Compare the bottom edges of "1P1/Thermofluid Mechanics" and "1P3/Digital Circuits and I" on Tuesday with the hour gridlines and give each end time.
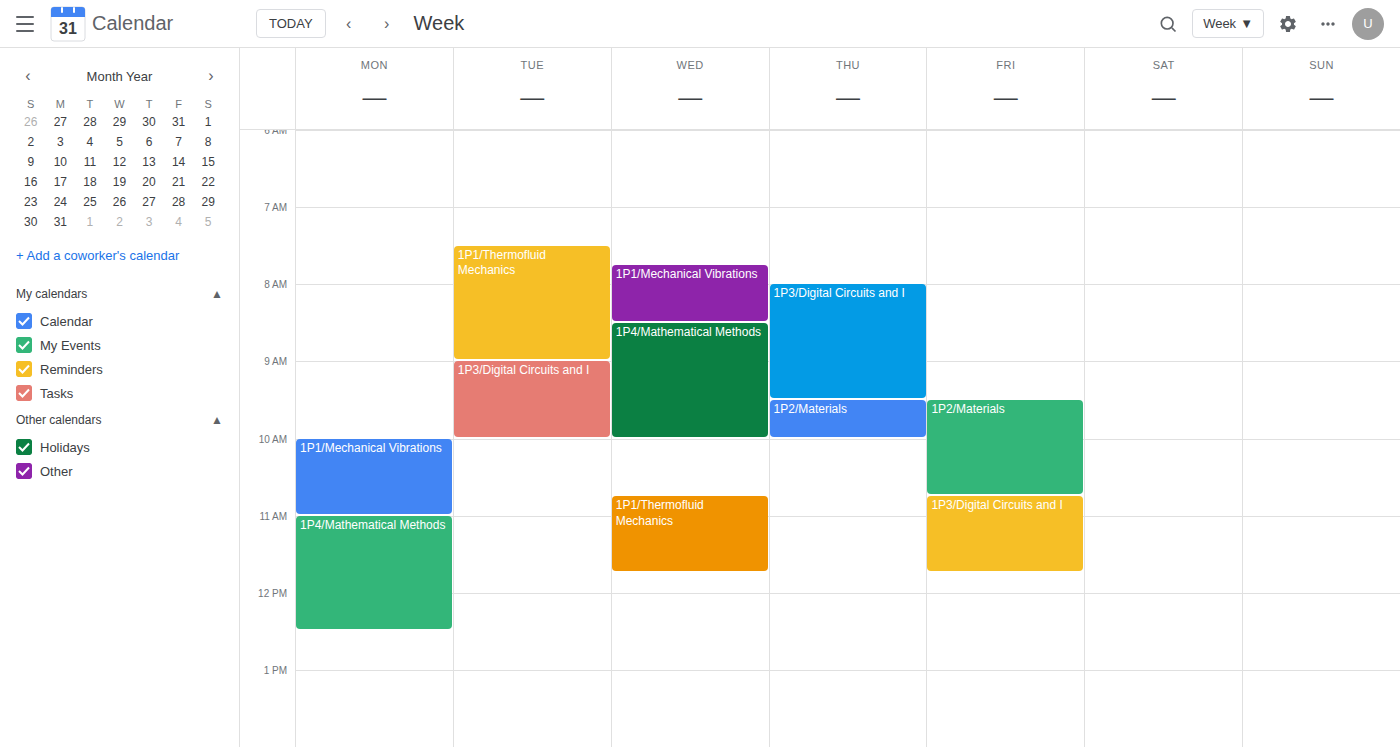
"1P1/Thermofluid Mechanics": 9:00 AM, exactly on the 9 AM line. "1P3/Digital Circuits and I": 10:00 AM, exactly on the 10 AM line.